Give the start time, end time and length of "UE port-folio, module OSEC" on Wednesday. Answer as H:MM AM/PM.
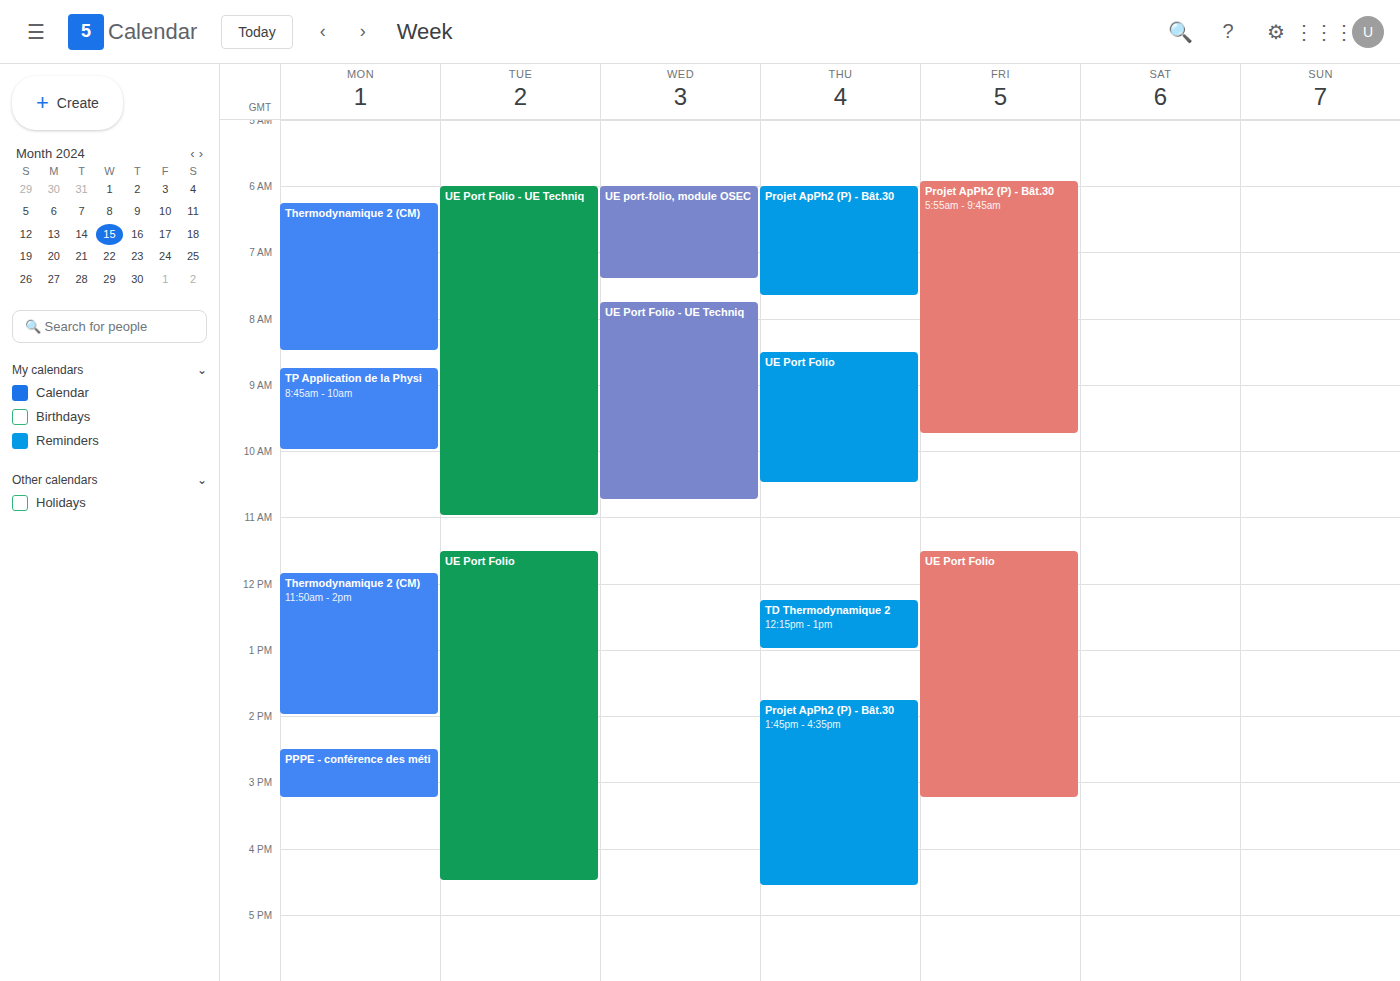
6:00 AM to 7:25 AM, 1 hour 25 minutes